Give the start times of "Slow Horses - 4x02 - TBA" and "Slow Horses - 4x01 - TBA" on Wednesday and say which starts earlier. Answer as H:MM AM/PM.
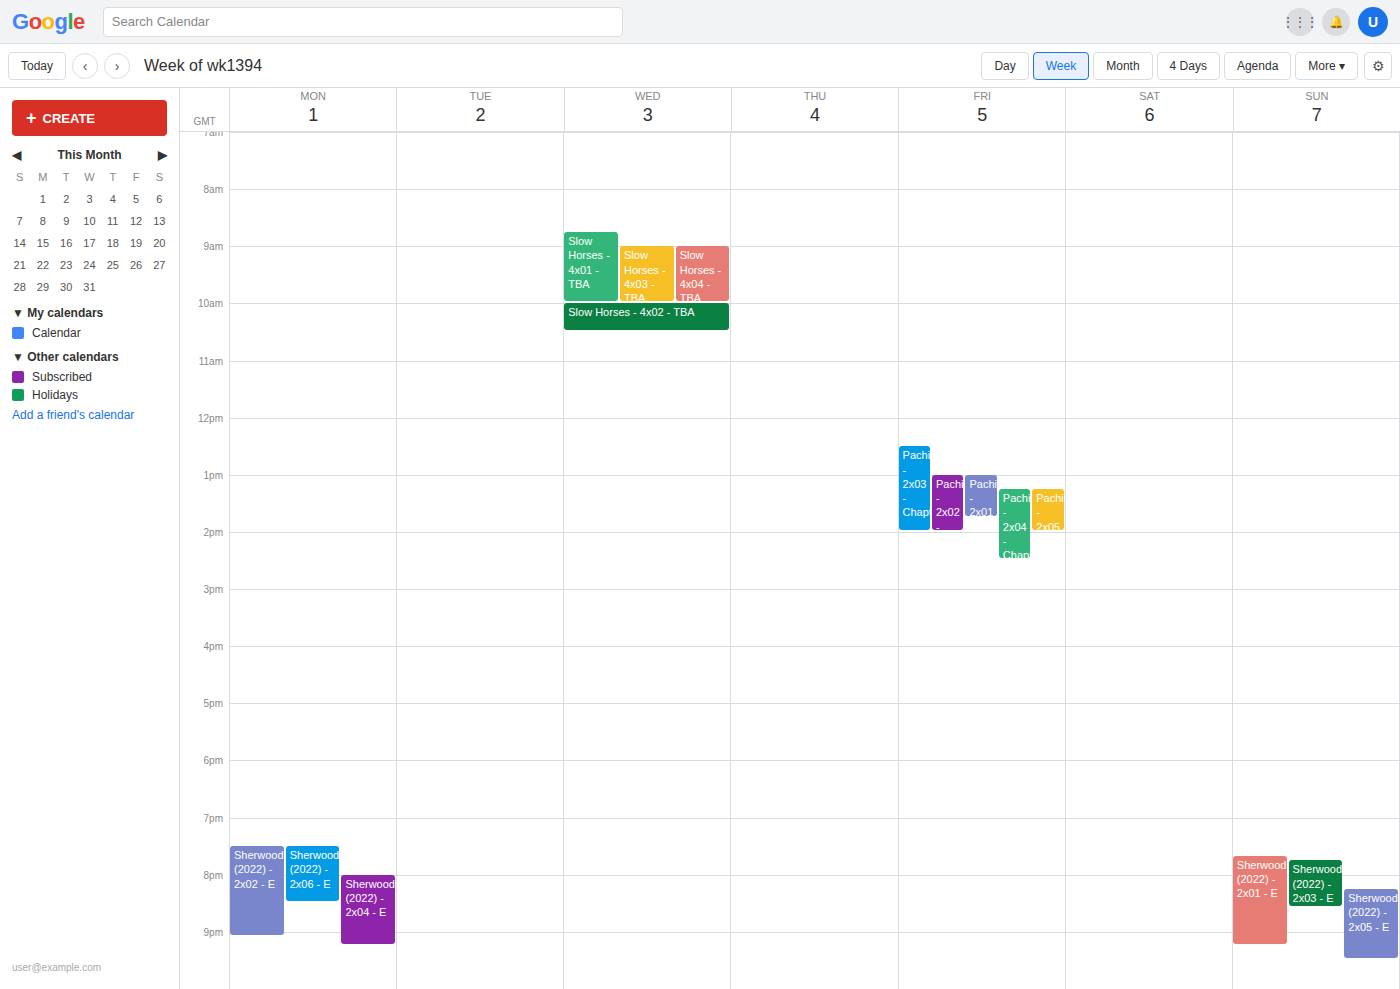
"Slow Horses - 4x01 - TBA" 8:45 AM; "Slow Horses - 4x02 - TBA" 10:00 AM.